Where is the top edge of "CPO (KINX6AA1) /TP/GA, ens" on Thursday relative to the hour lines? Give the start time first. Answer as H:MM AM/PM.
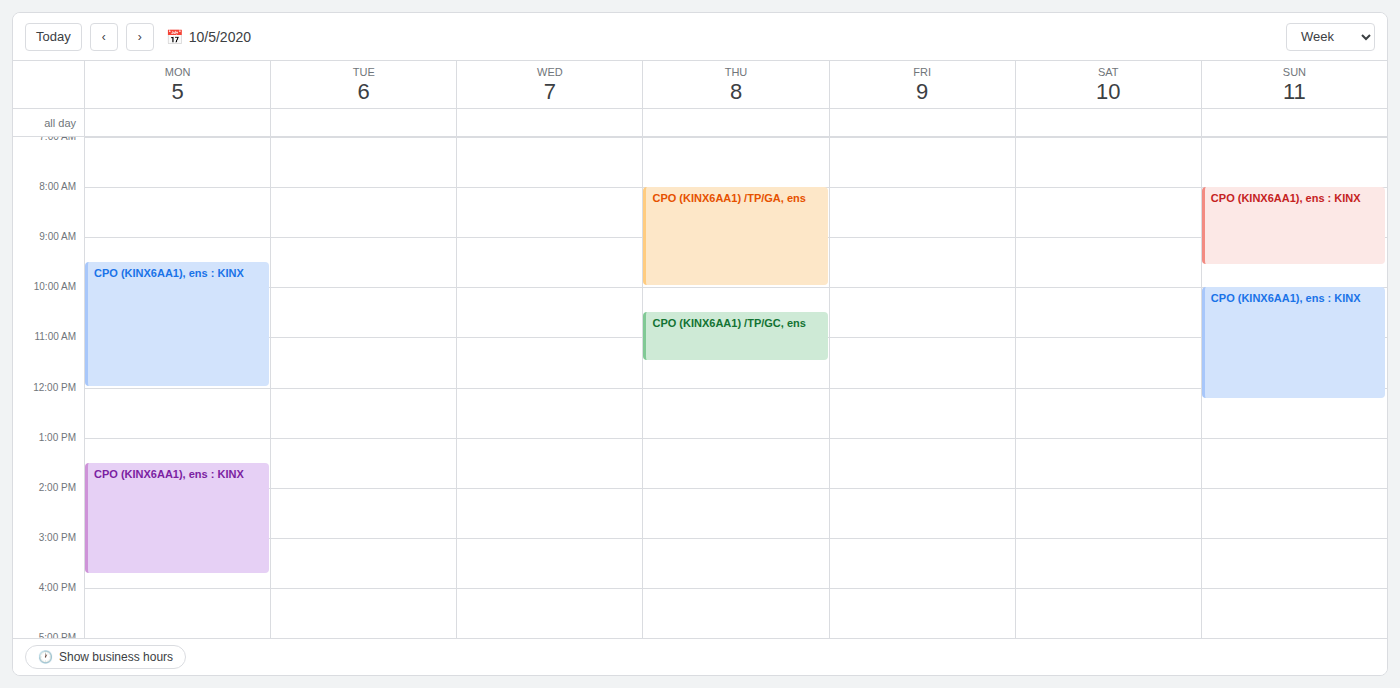
8:00 AM -- exactly on the 8 AM line.